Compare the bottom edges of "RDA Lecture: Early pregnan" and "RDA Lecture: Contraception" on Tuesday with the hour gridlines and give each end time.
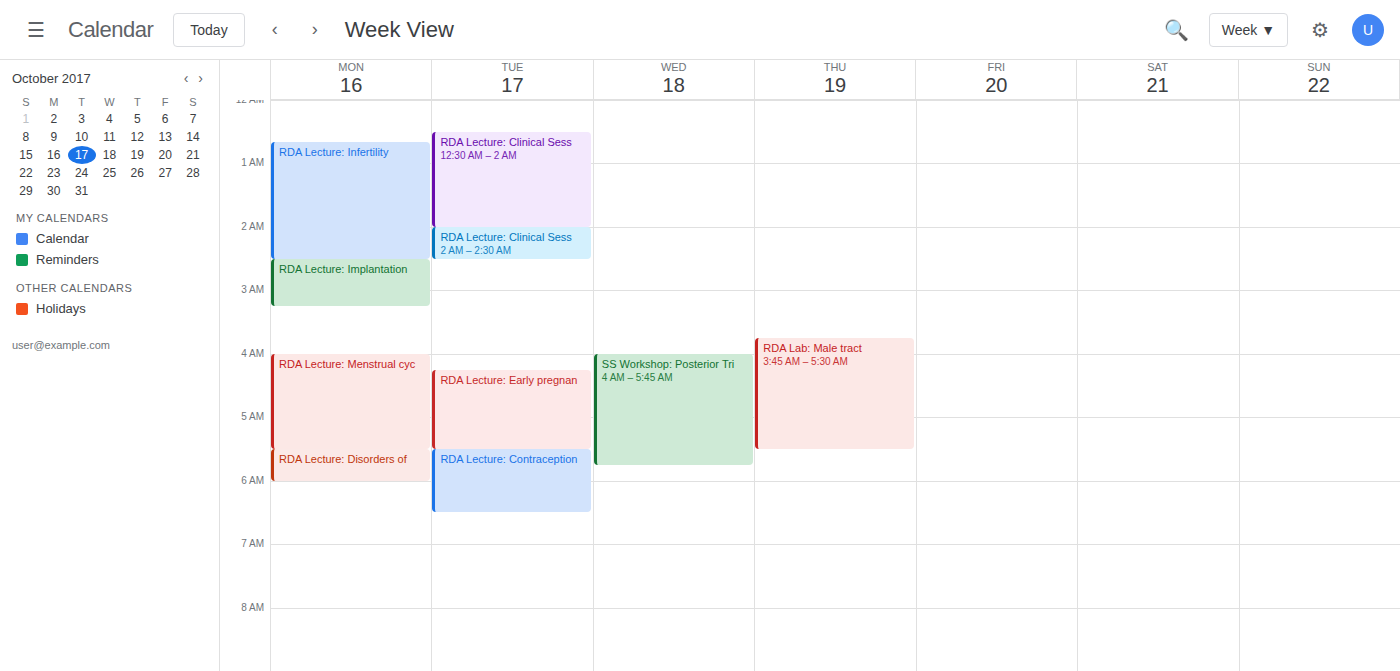
"RDA Lecture: Early pregnan": 5:30 AM, halfway between the 5 AM and 6 AM lines. "RDA Lecture: Contraception": 6:30 AM, halfway between the 6 AM and 7 AM lines.